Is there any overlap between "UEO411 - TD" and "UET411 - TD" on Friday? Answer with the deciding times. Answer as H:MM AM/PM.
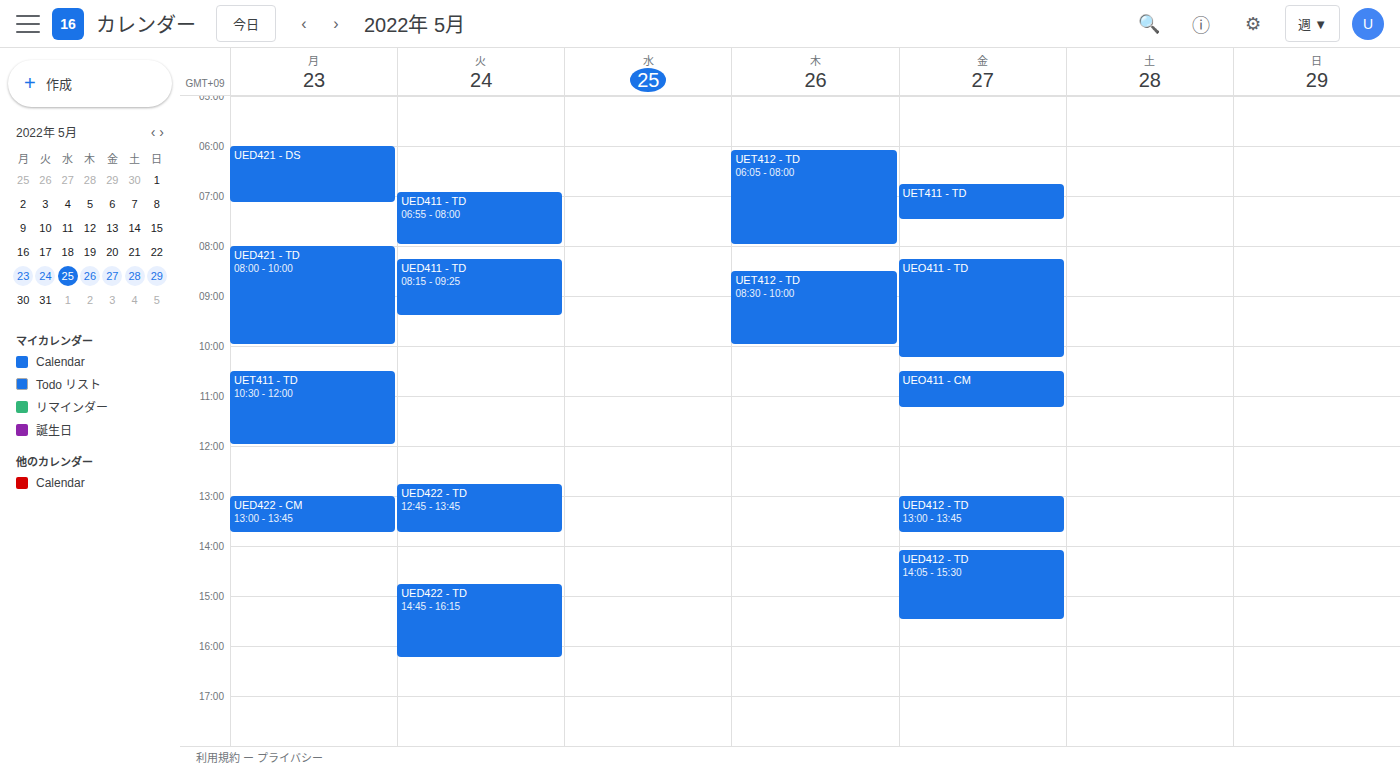
"UET411 - TD" ends at 7:30 AM and "UEO411 - TD" starts at 8:15 AM -- no overlap.